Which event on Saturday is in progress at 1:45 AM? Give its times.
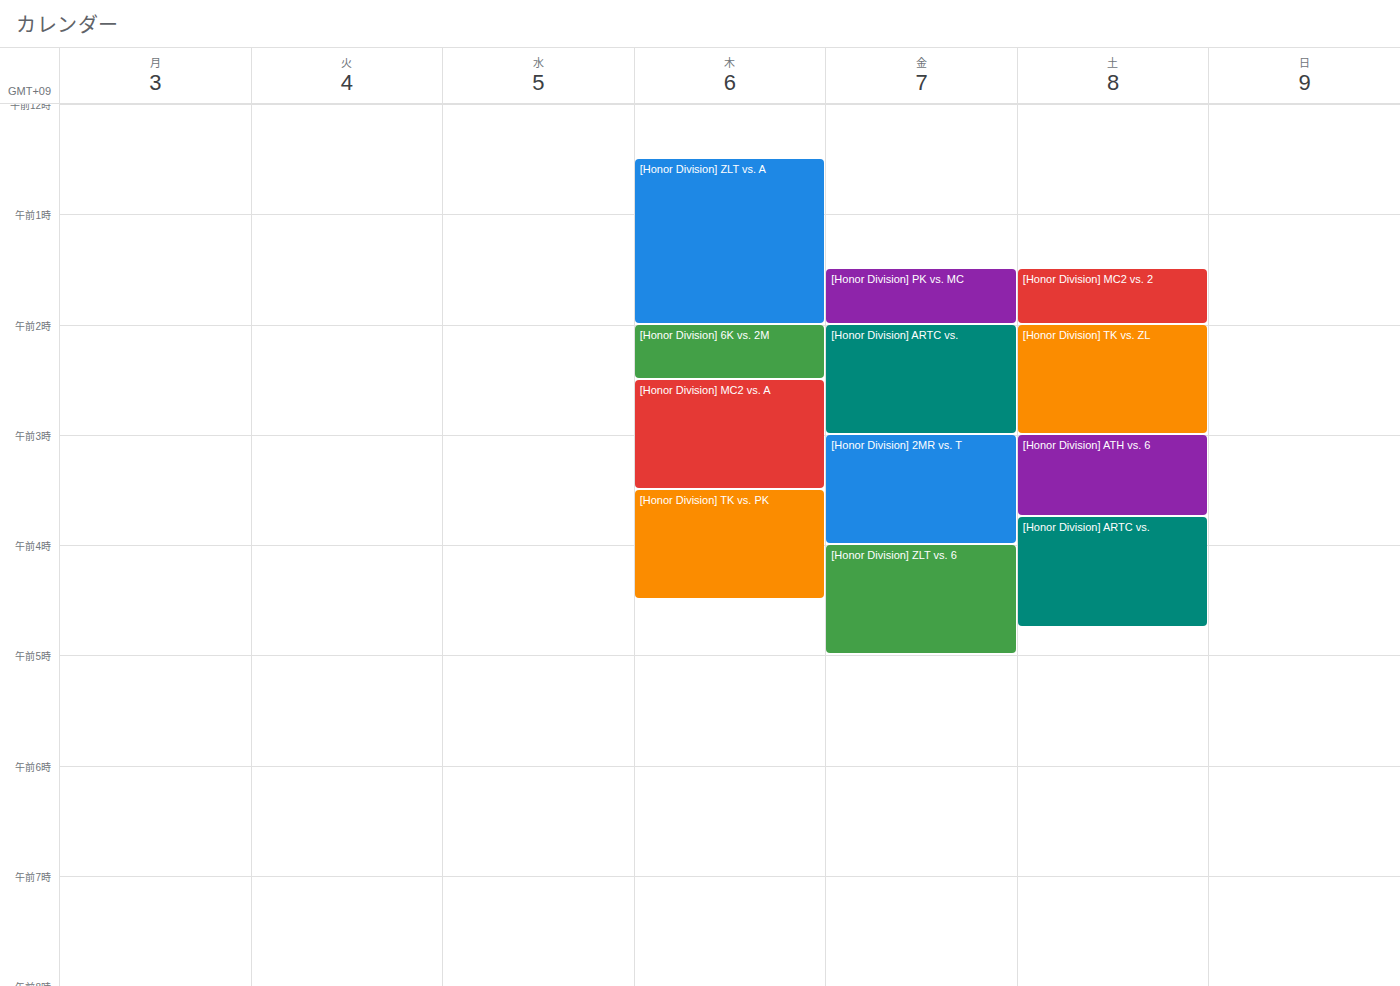
"[Honor Division] MC2 vs. 2", 1:30 AM to 2:00 AM